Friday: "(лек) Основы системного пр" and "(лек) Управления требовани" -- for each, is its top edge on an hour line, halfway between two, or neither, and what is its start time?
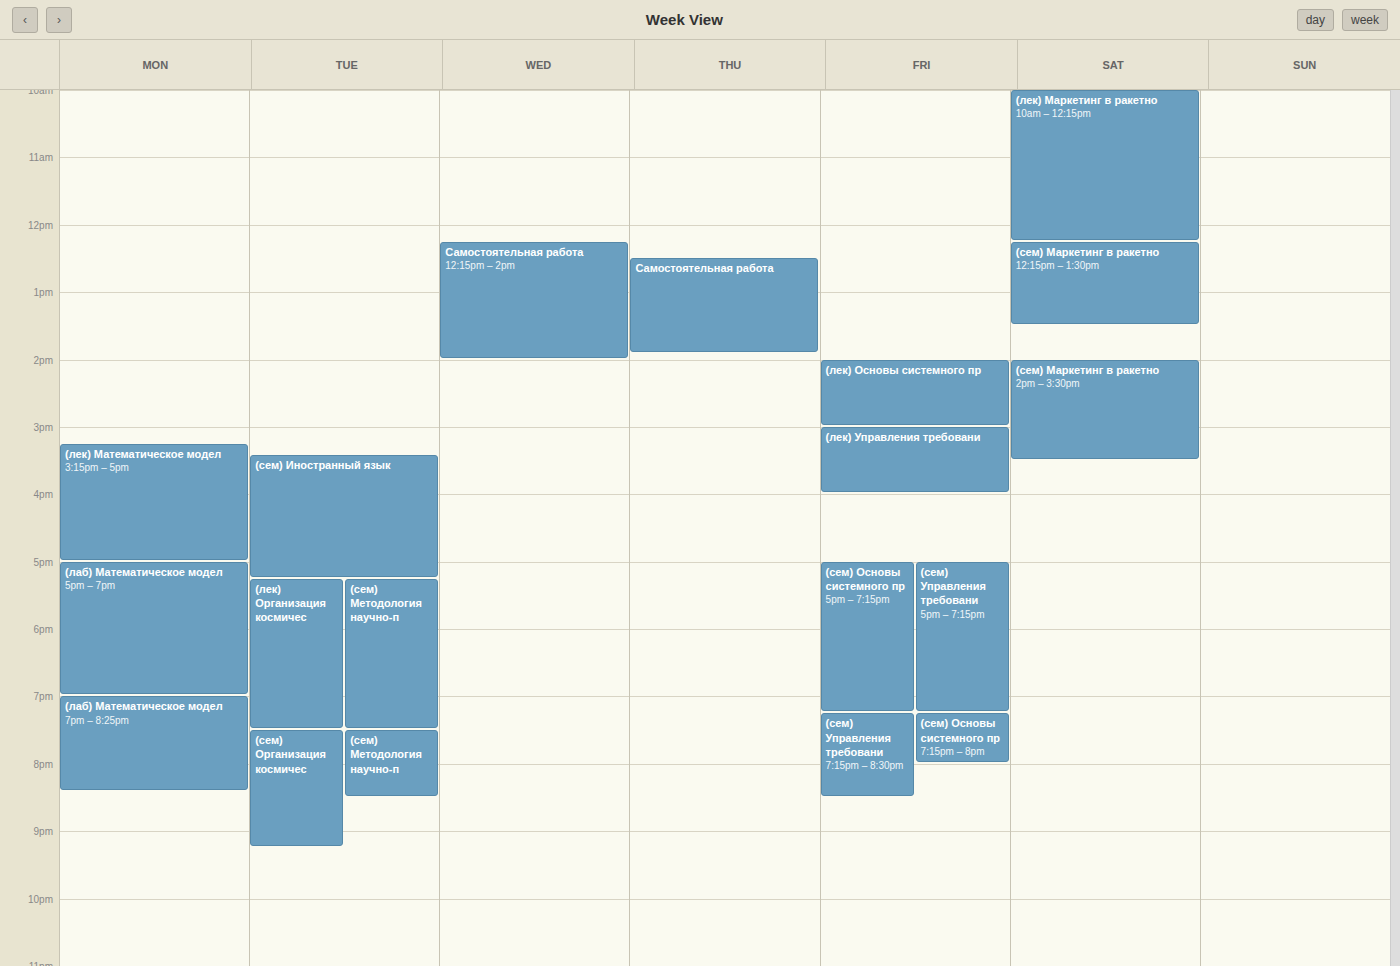
"(лек) Основы системного пр": 2:00 PM, exactly on the 2 PM line. "(лек) Управления требовани": 3:00 PM, exactly on the 3 PM line.